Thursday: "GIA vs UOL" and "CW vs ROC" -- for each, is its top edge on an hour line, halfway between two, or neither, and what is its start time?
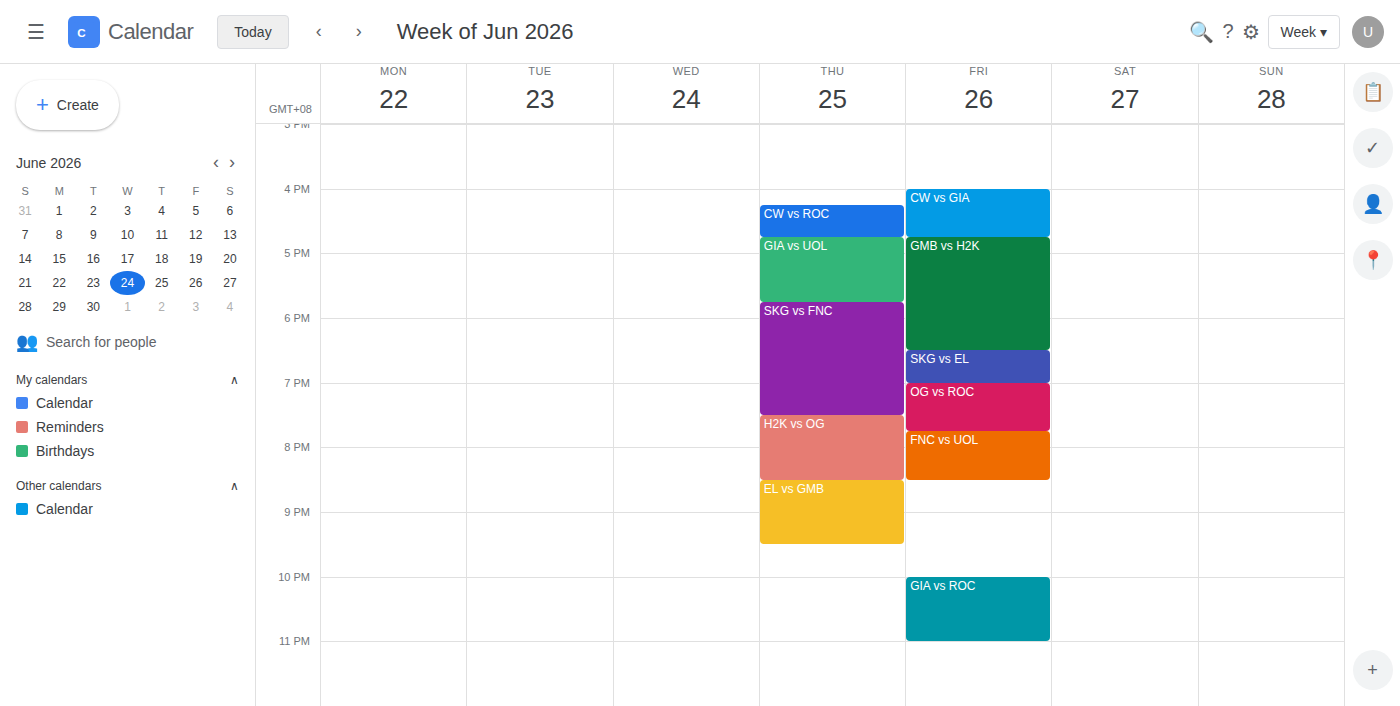
"GIA vs UOL": 16:45, neither: three quarters of the way from the 16:00 line to the 17:00 line. "CW vs ROC": 16:15, neither: a quarter of the way from the 16:00 line to the 17:00 line.